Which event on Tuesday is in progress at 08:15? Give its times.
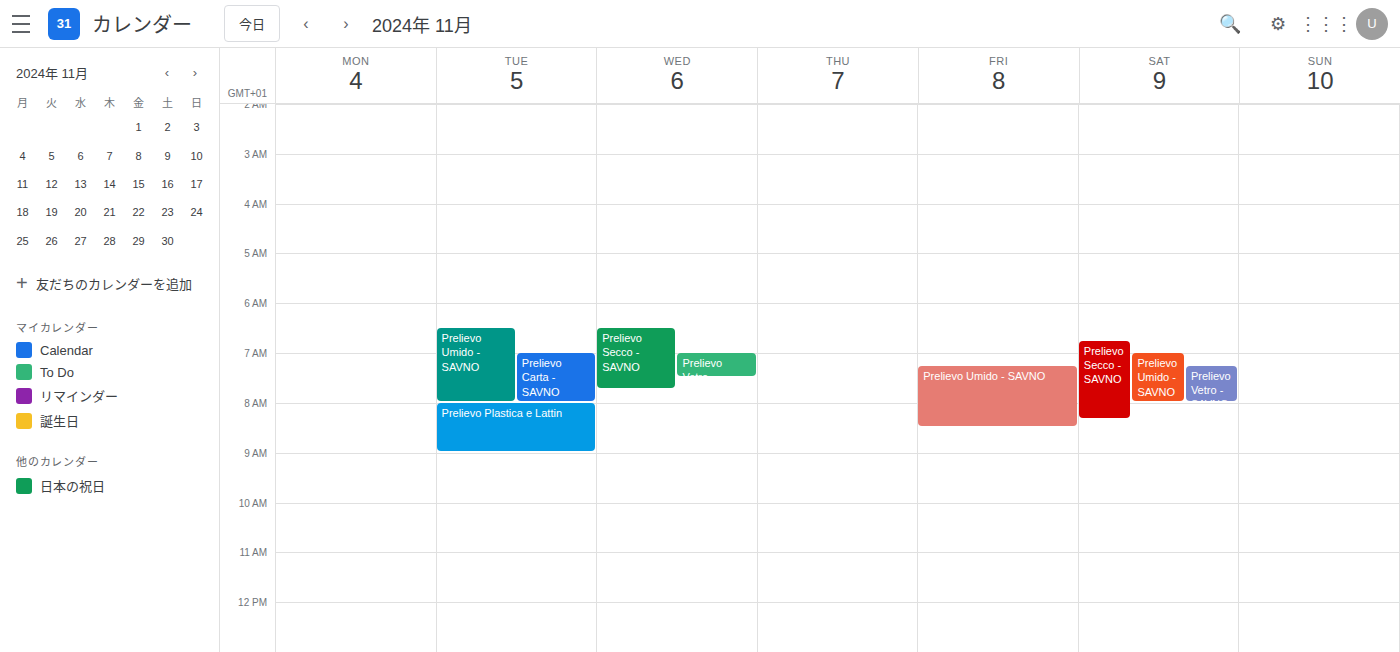
"Prelievo Plastica e Lattin", 08:00 to 09:00